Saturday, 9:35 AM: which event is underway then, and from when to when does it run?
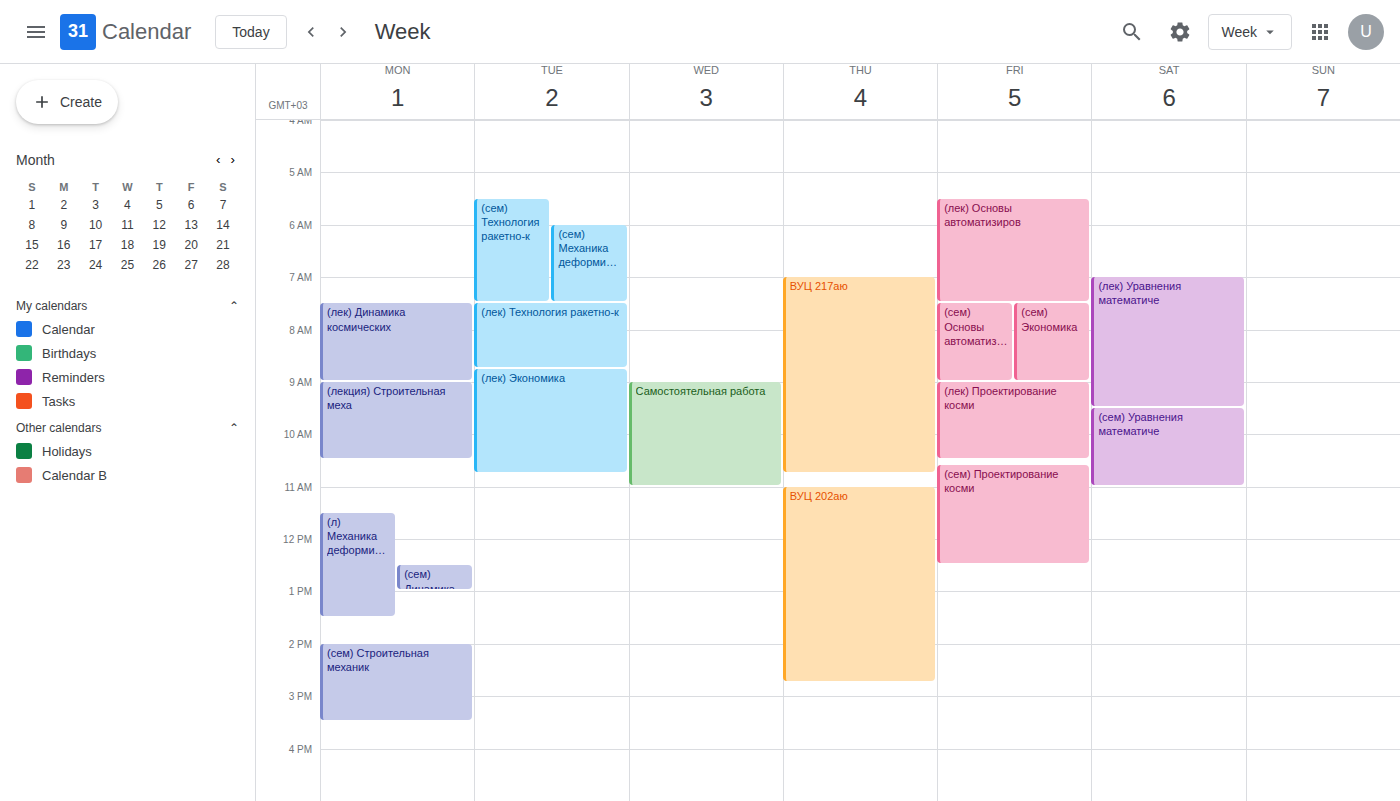
"(сем) Уравнения математиче", 9:30 AM to 11:00 AM